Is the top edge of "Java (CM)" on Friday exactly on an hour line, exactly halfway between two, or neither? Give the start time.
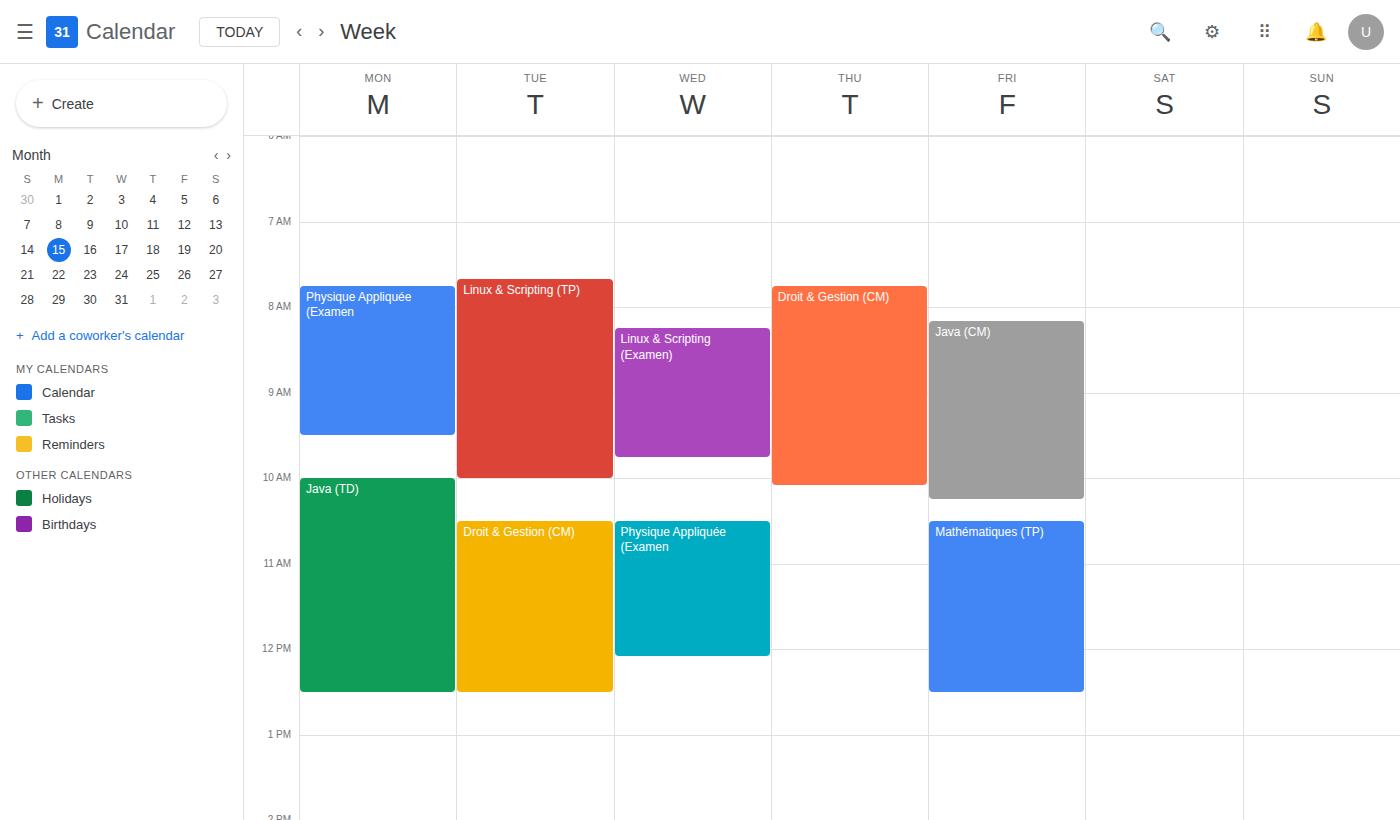
8:10 AM -- neither: 10 minutes below the 8 AM line and 50 minutes above the 9 AM line.